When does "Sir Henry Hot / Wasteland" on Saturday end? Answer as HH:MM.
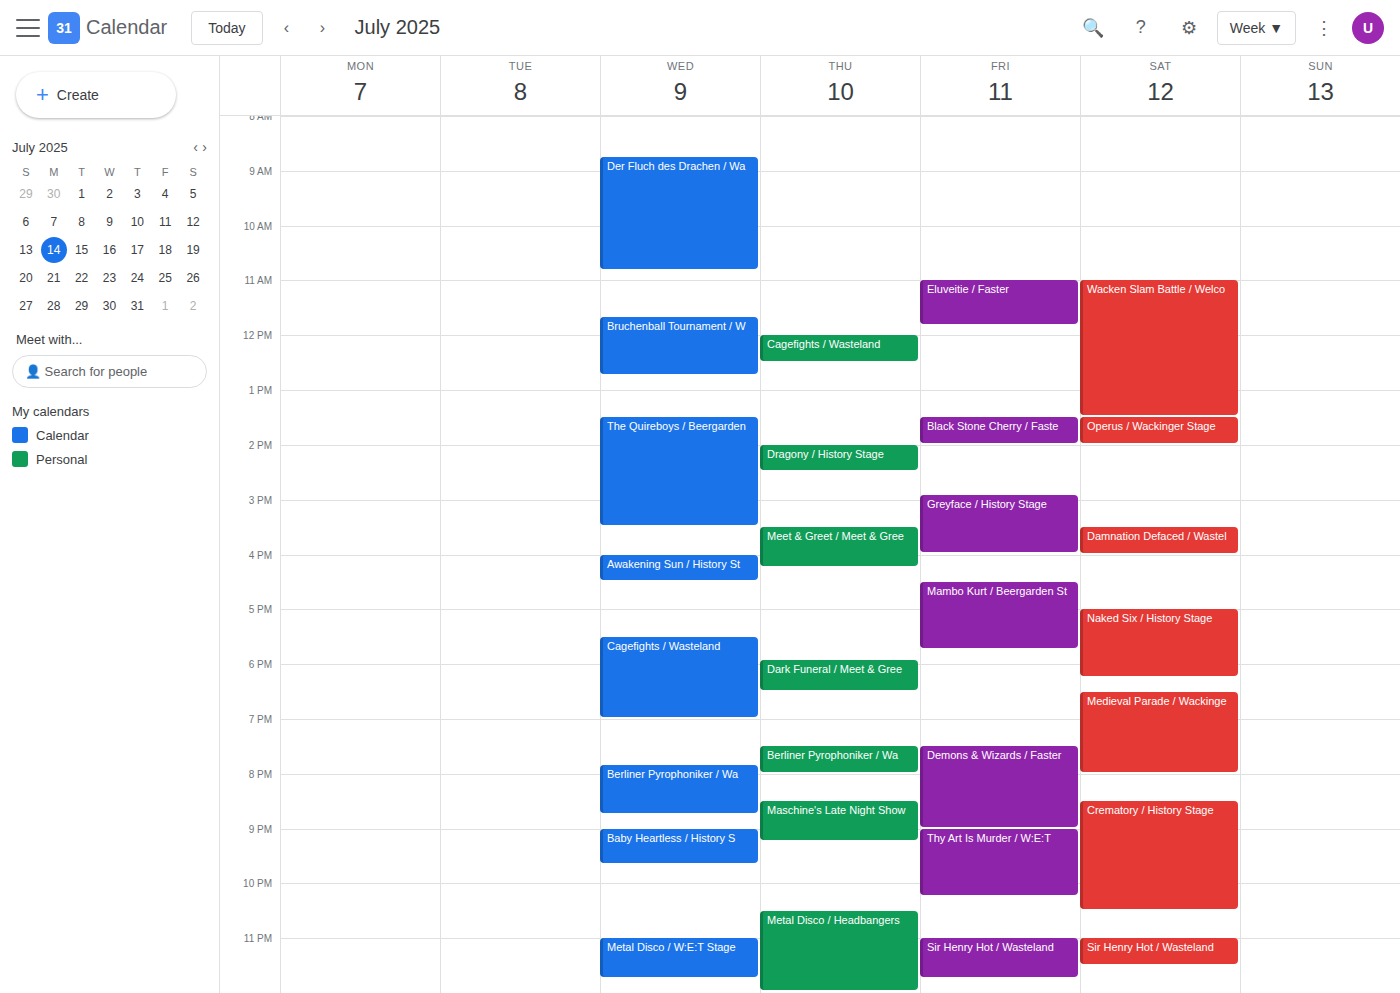
23:30